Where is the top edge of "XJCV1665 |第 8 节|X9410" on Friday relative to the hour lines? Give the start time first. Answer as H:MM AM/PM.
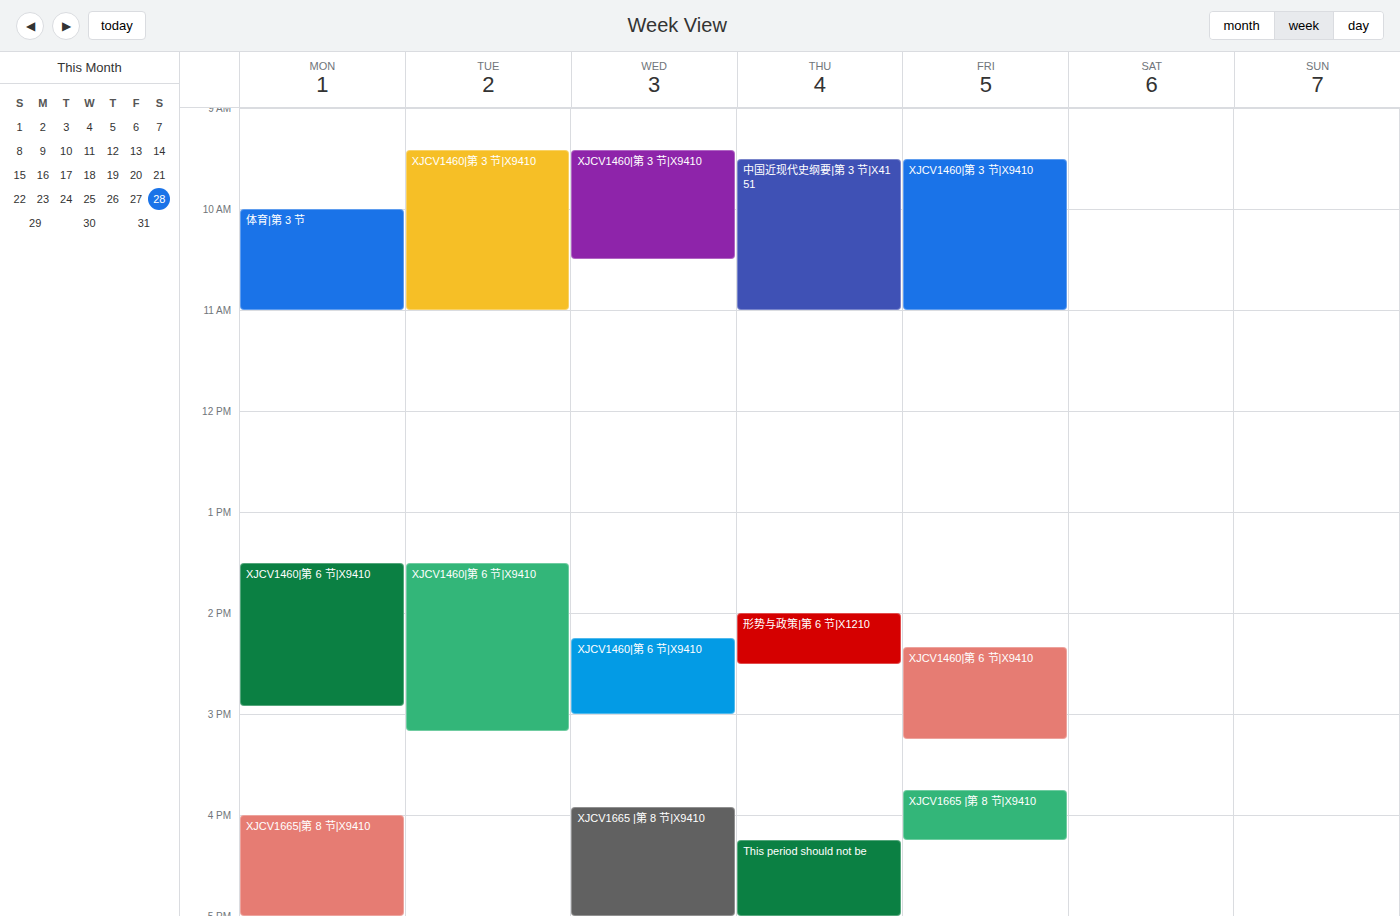
3:45 PM -- neither: three quarters of the way from the 3 PM line to the 4 PM line.